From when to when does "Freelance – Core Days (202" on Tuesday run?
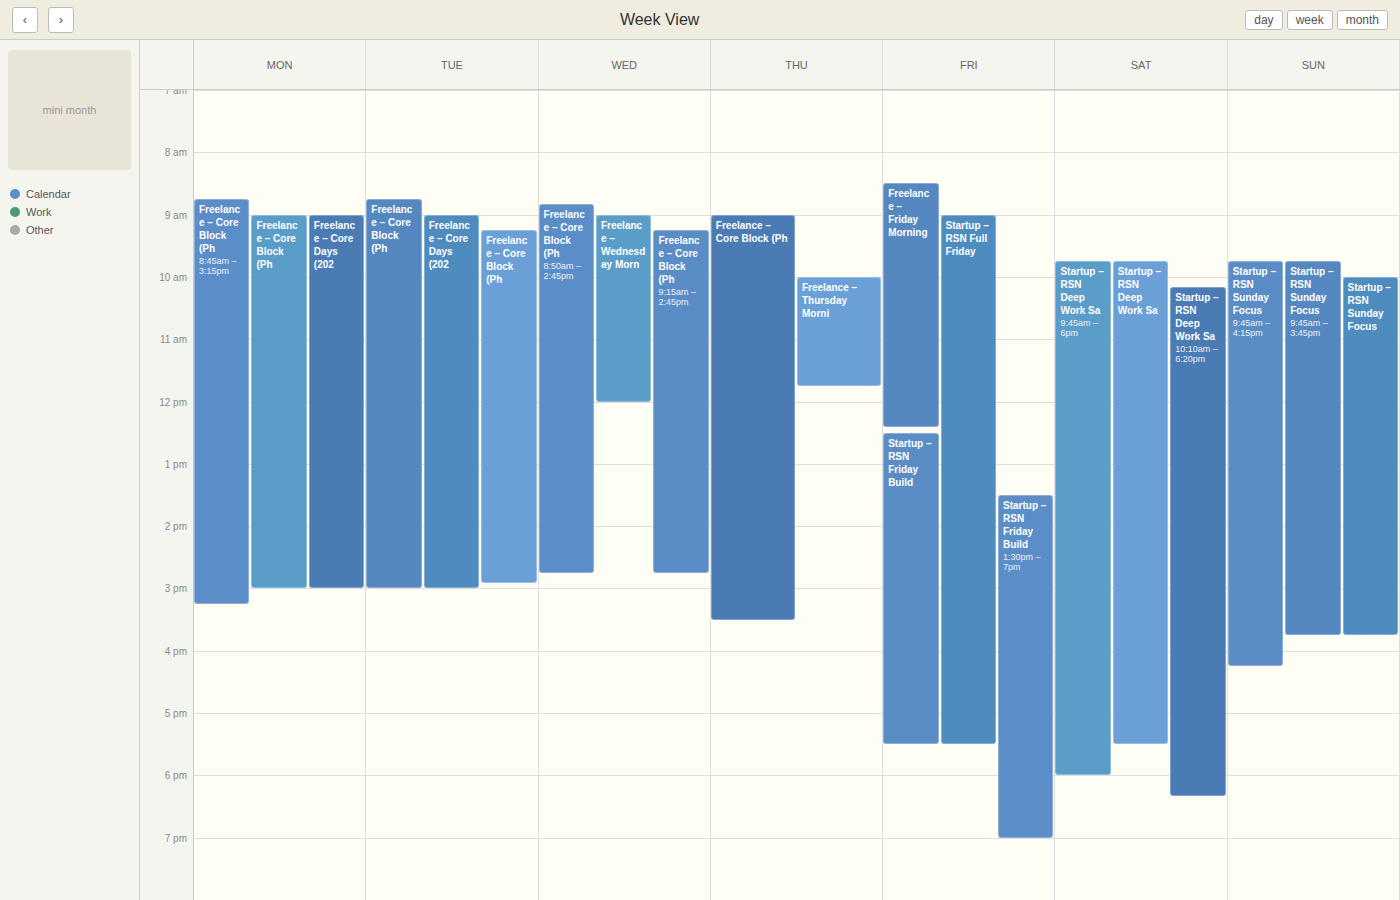
9:00 AM to 3:00 PM